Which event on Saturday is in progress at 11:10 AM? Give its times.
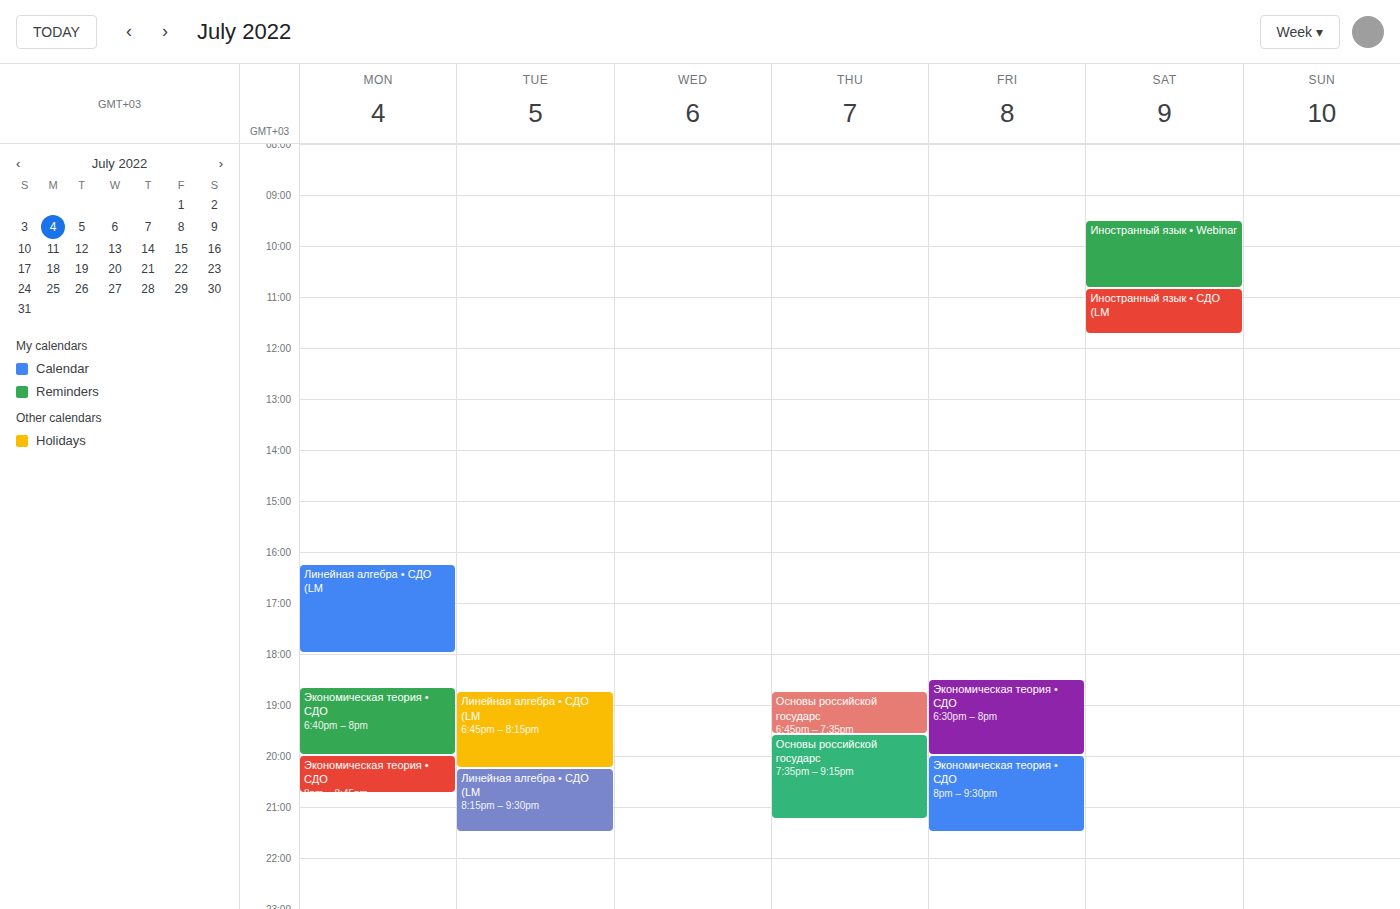
"Иностранный язык • СДО (LM", 10:50 AM to 11:45 AM